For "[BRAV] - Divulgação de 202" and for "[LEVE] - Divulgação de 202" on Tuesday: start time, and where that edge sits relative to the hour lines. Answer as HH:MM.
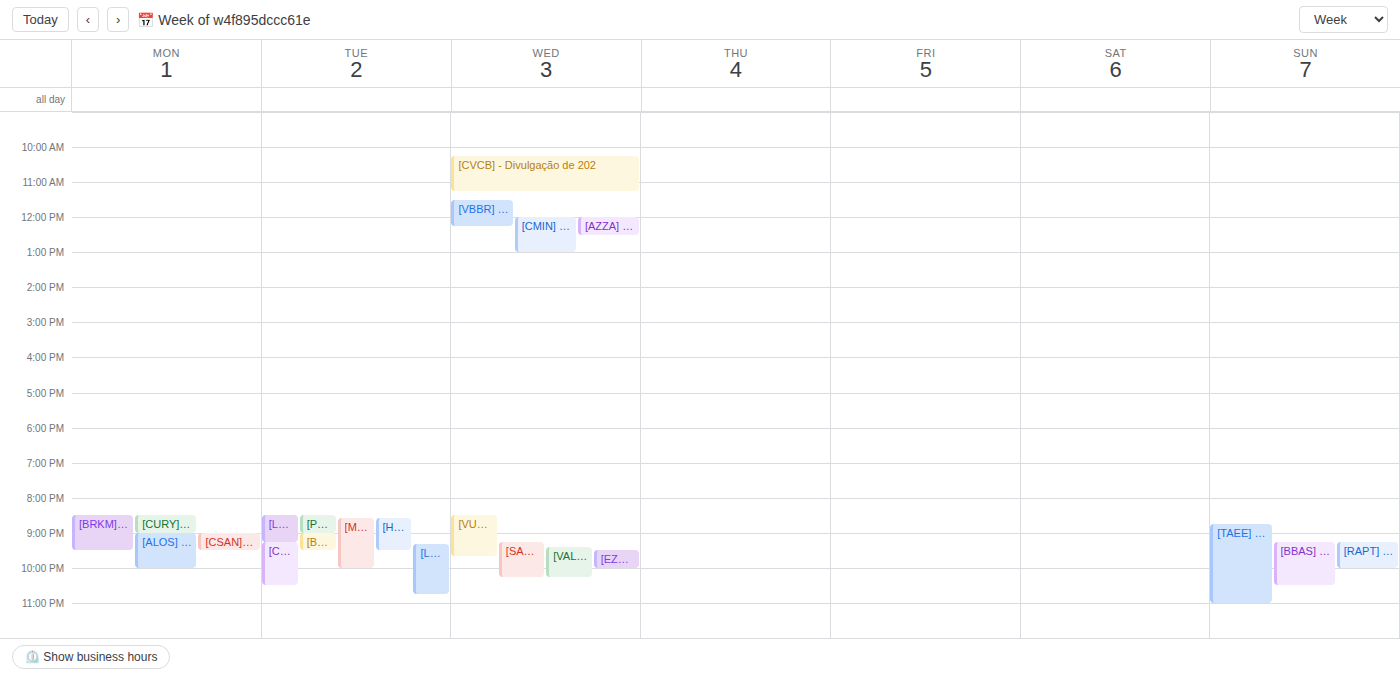
"[BRAV] - Divulgação de 202": 21:00, exactly on the 21:00 line. "[LEVE] - Divulgação de 202": 20:30, halfway between the 20:00 and 21:00 lines.